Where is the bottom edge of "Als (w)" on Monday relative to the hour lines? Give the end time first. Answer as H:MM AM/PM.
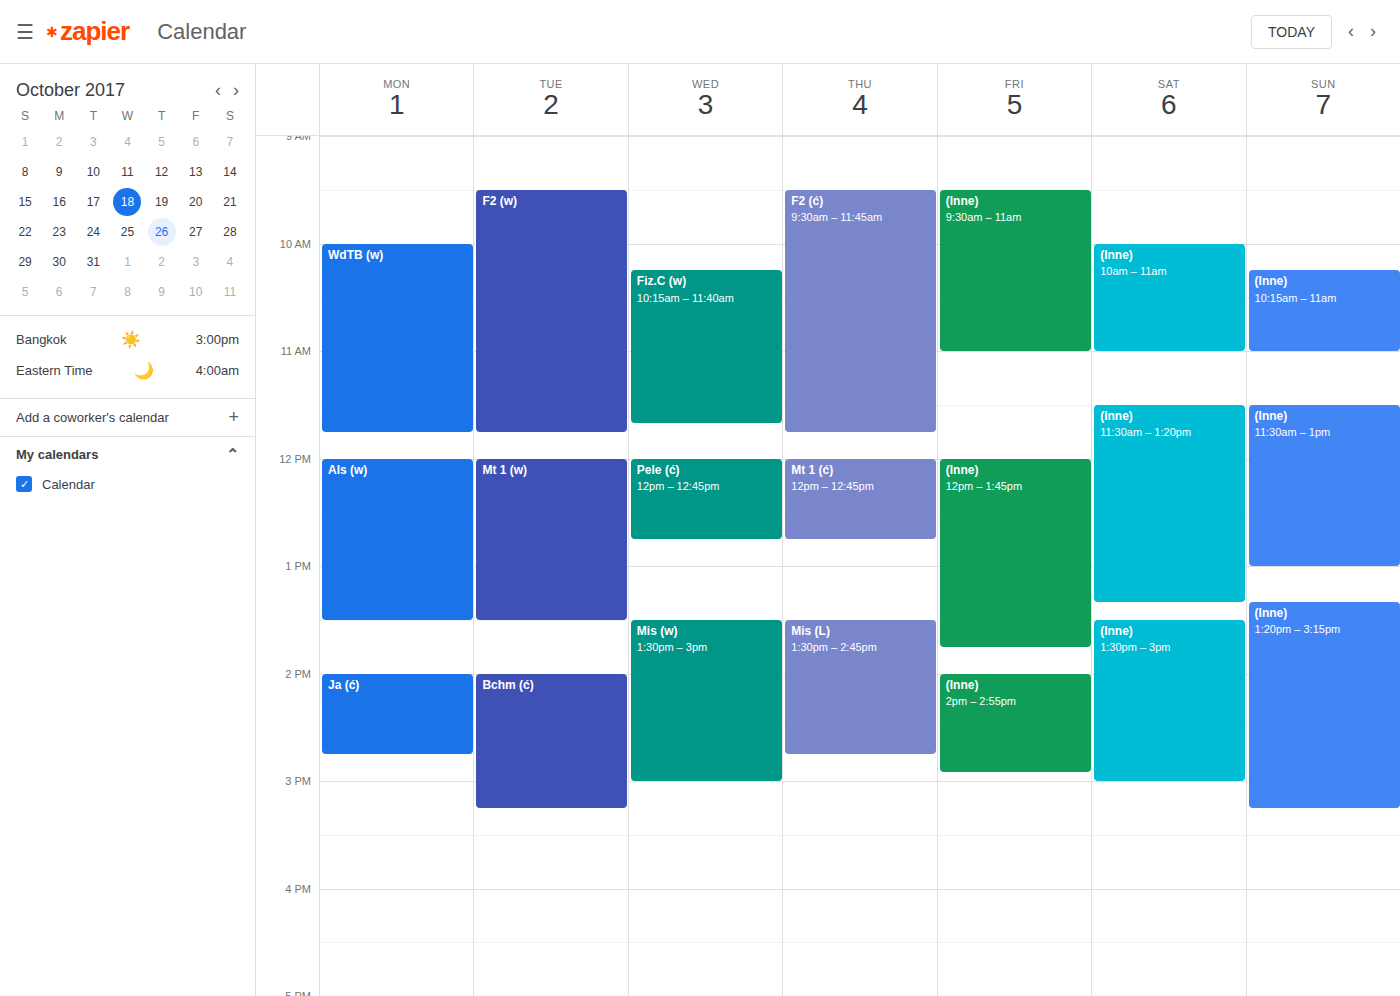
1:30 PM -- halfway between the 1 PM and 2 PM lines.